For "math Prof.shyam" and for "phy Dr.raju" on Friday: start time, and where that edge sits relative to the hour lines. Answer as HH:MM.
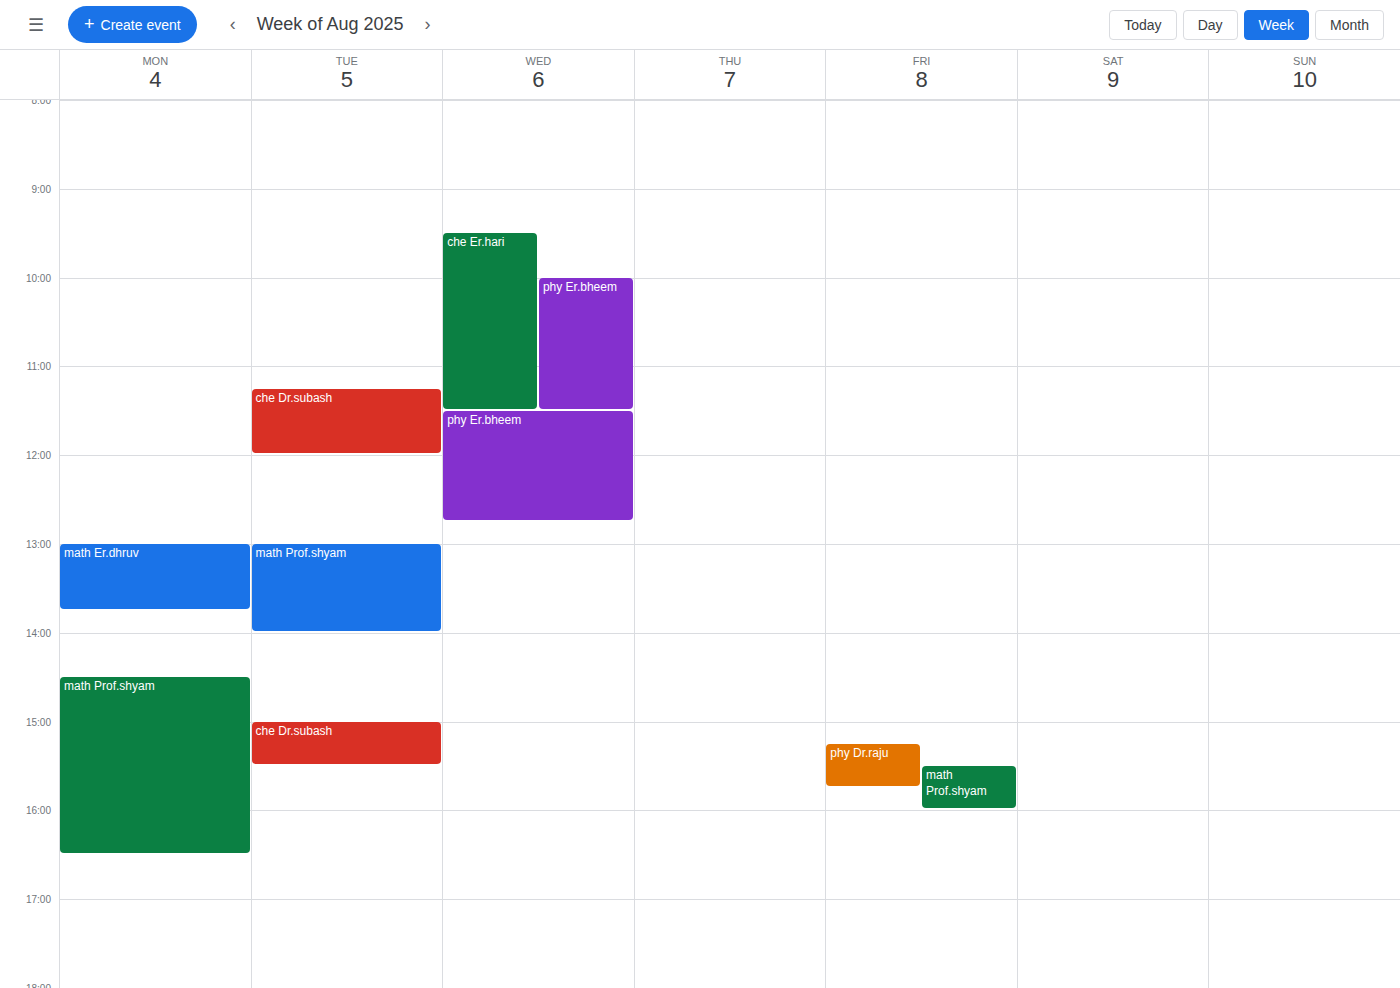
"math Prof.shyam": 15:30, halfway between the 15:00 and 16:00 lines. "phy Dr.raju": 15:15, neither: a quarter of the way from the 15:00 line to the 16:00 line.